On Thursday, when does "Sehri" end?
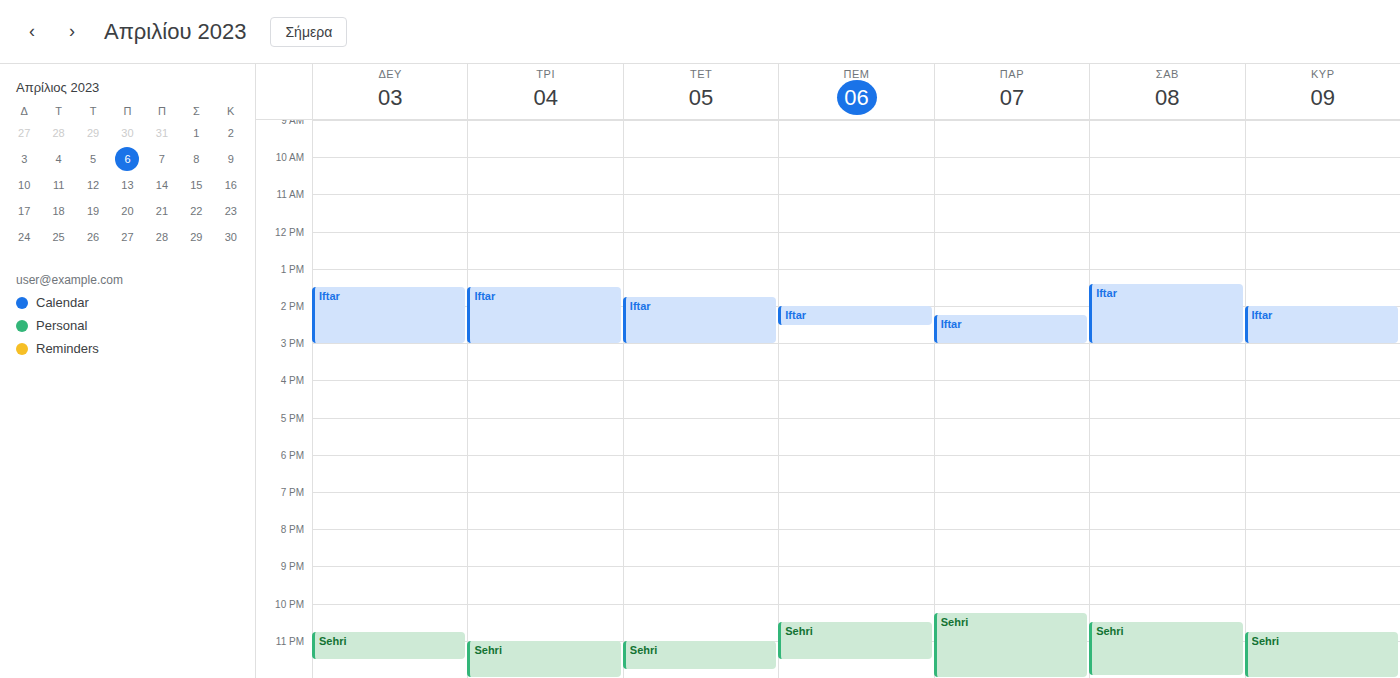
11:30 PM